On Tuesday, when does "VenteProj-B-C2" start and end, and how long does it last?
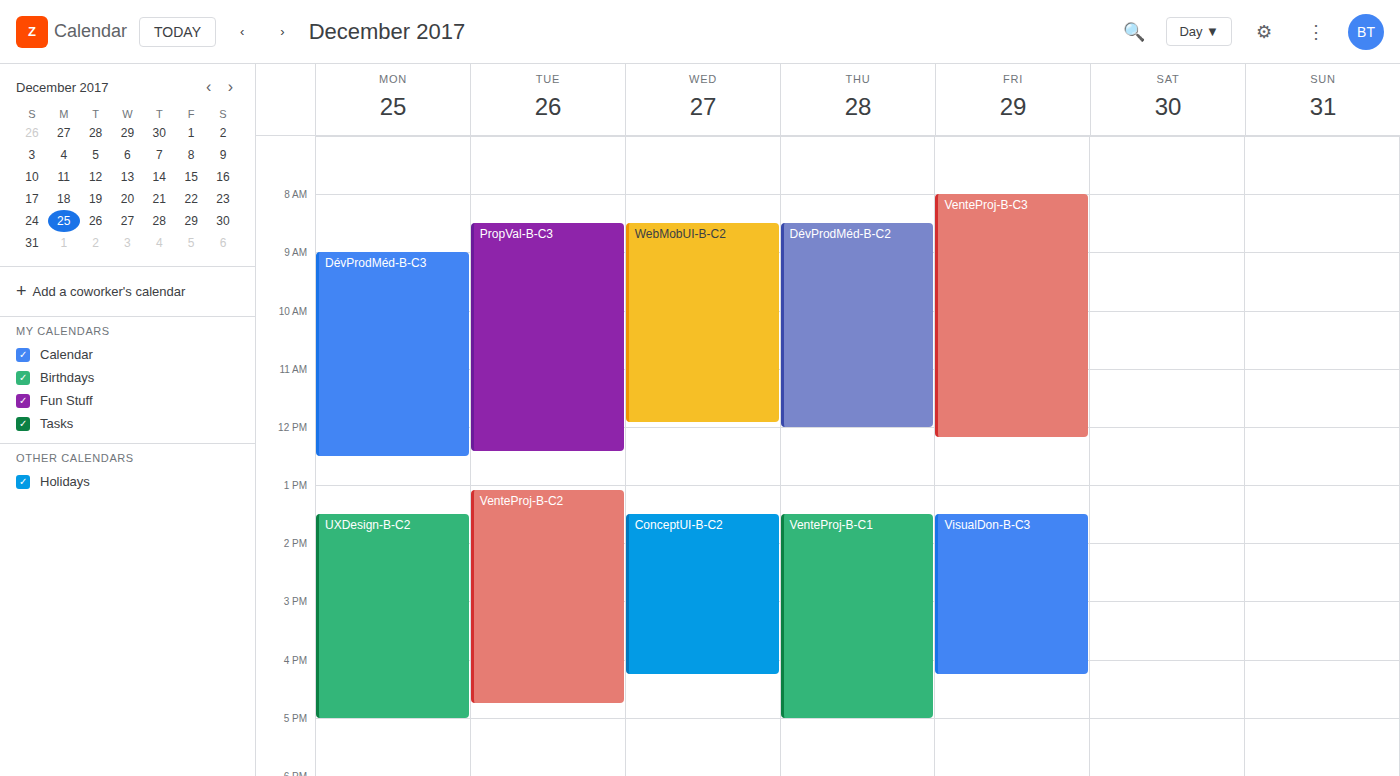
1:05 PM to 4:45 PM, 3 hours 40 minutes